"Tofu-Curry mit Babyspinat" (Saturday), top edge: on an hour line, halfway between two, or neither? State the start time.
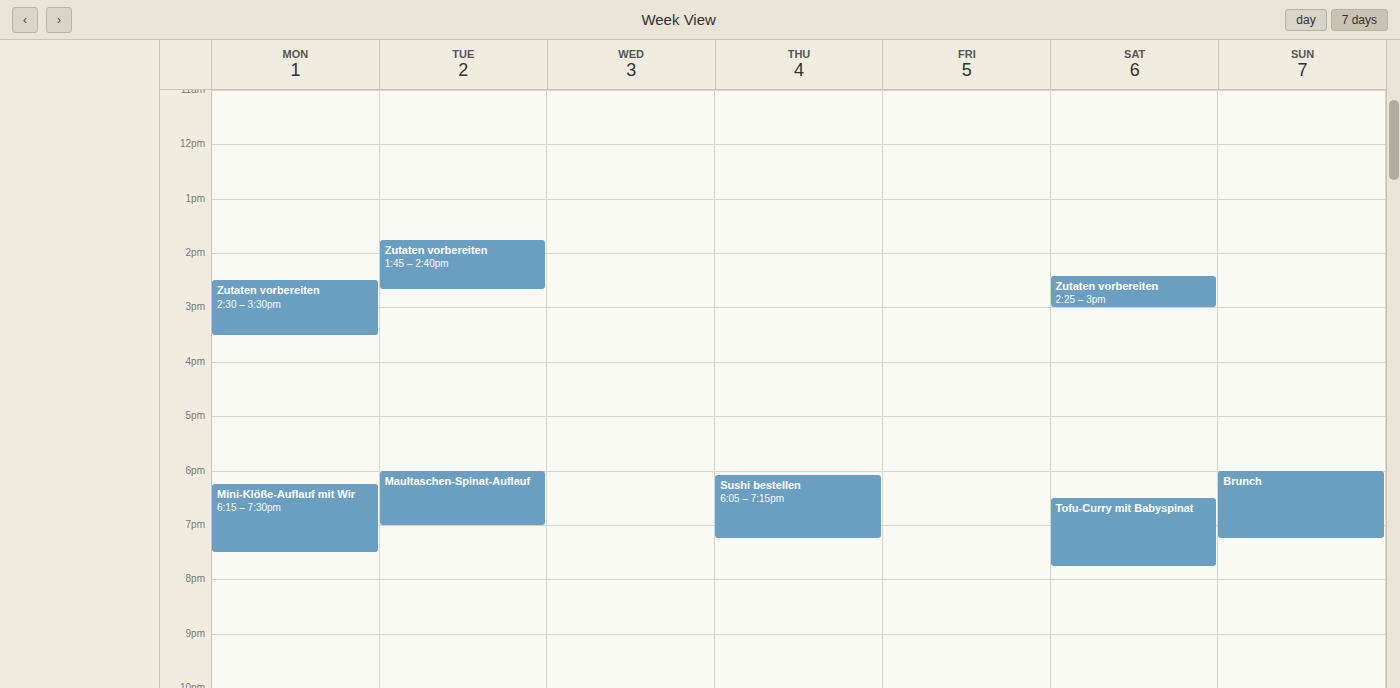
6:30 PM -- halfway between the 6 PM and 7 PM lines.